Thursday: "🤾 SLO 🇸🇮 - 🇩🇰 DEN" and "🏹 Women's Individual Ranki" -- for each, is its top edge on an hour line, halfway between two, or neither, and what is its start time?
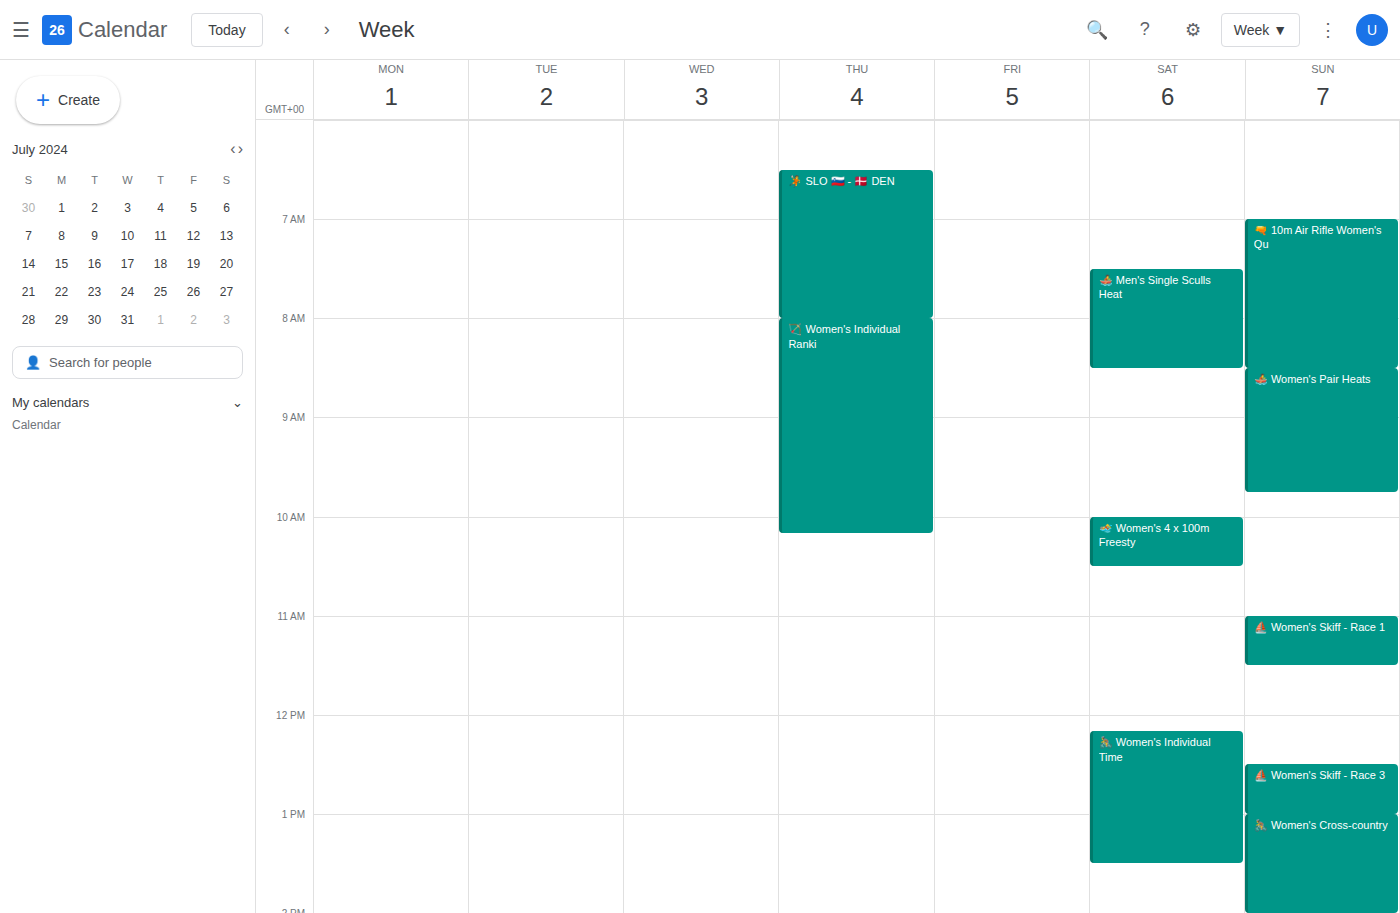
"🤾 SLO 🇸🇮 - 🇩🇰 DEN": 6:30 AM, halfway between the 6 AM and 7 AM lines. "🏹 Women's Individual Ranki": 8:00 AM, exactly on the 8 AM line.